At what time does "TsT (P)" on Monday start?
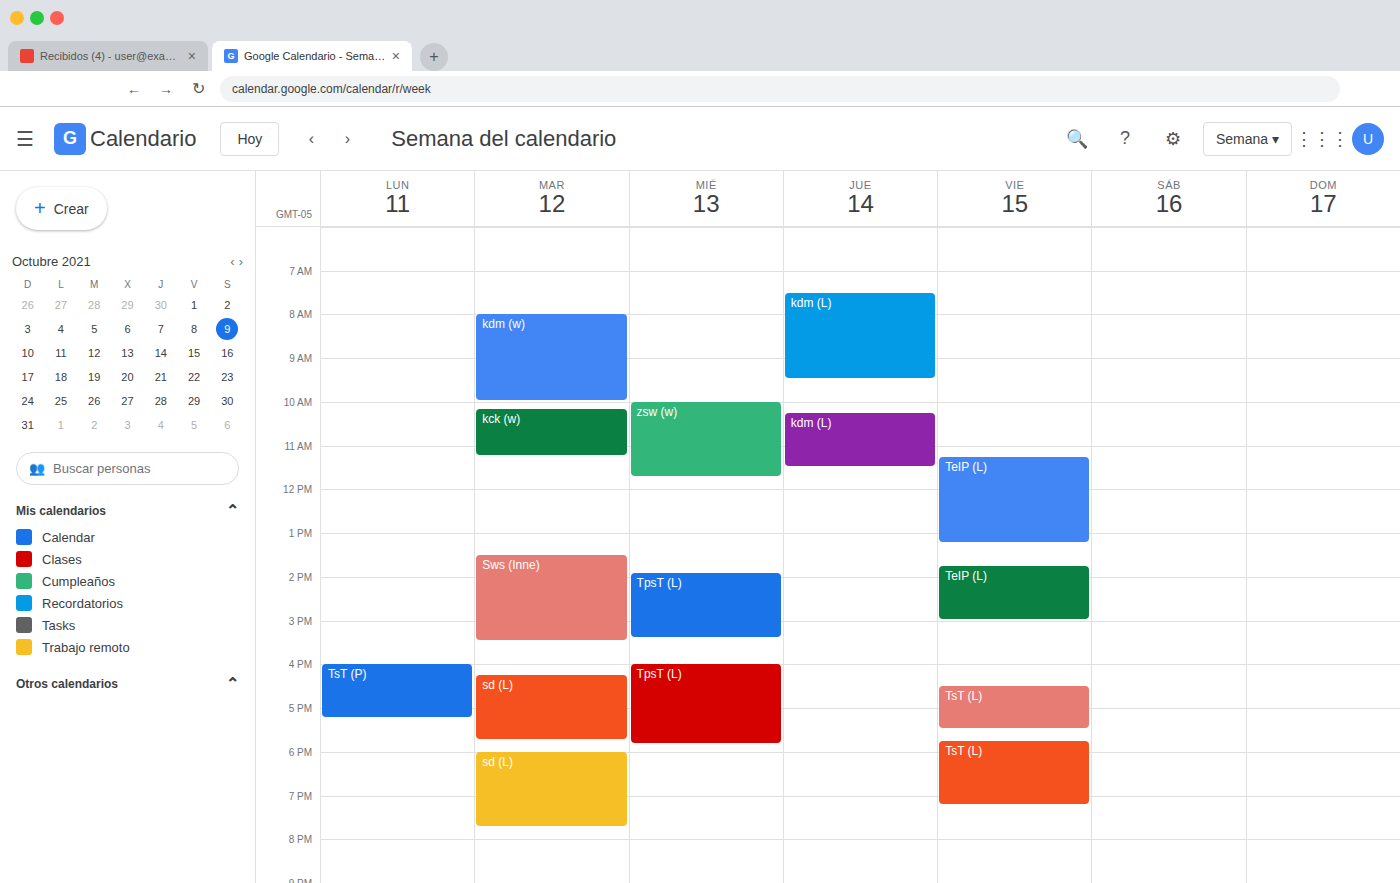
4:00 PM